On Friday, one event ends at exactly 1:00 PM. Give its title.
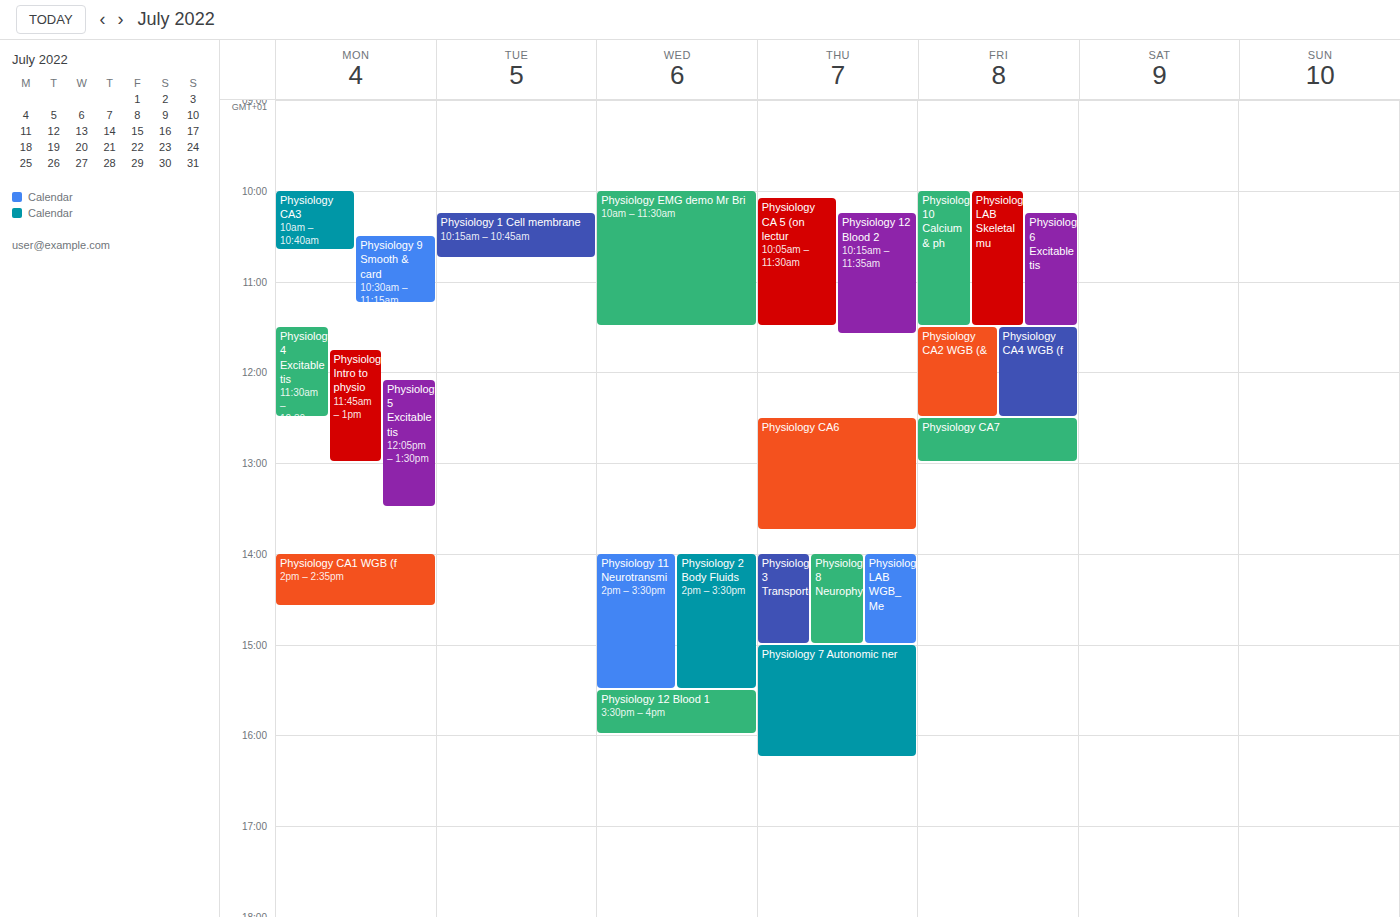
"Physiology CA7"